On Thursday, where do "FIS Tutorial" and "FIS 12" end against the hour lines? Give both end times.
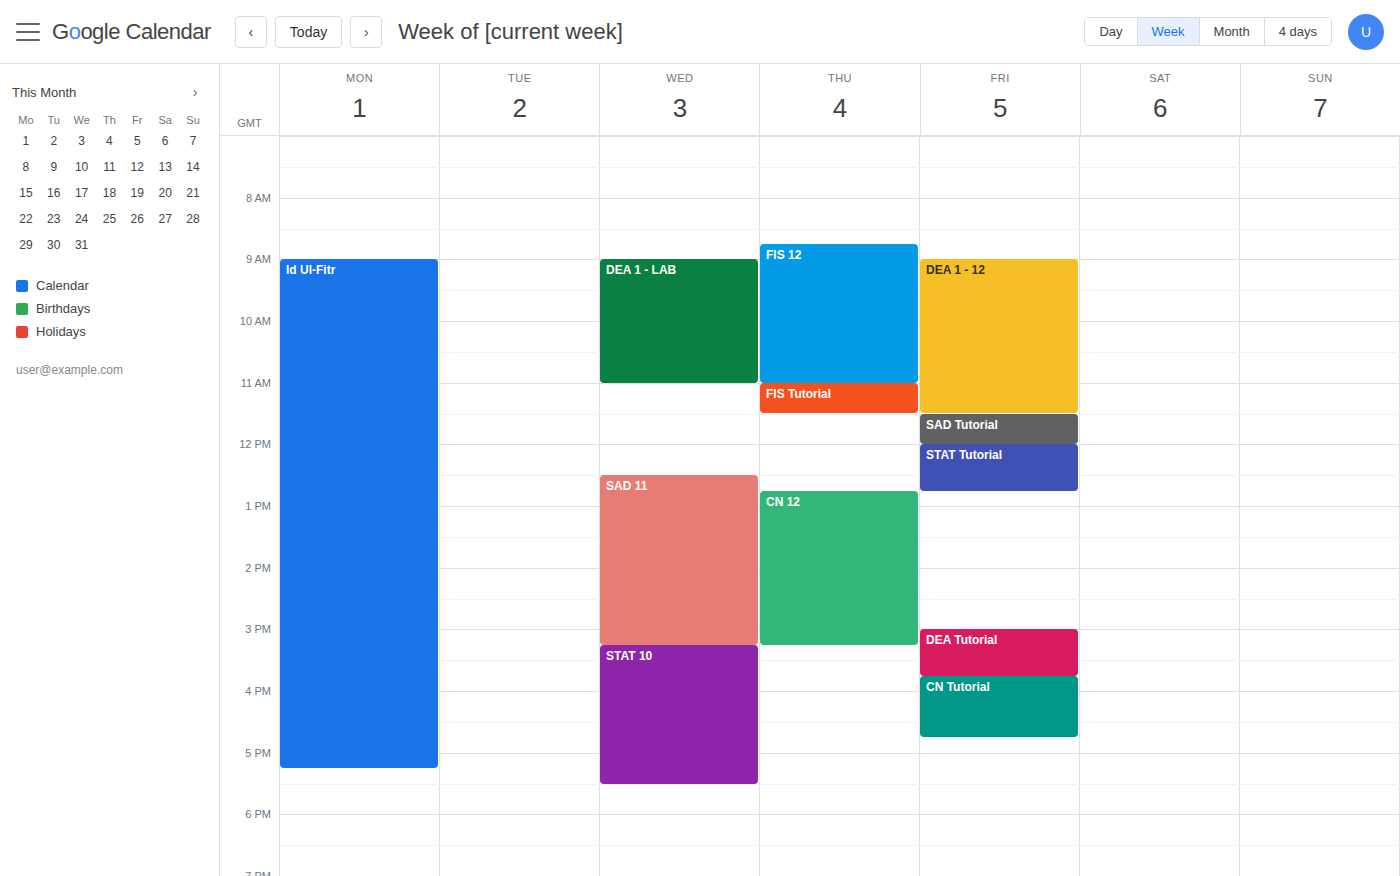
"FIS Tutorial": 11:30 AM, halfway between the 11 AM and 12 PM lines. "FIS 12": 11:00 AM, exactly on the 11 AM line.